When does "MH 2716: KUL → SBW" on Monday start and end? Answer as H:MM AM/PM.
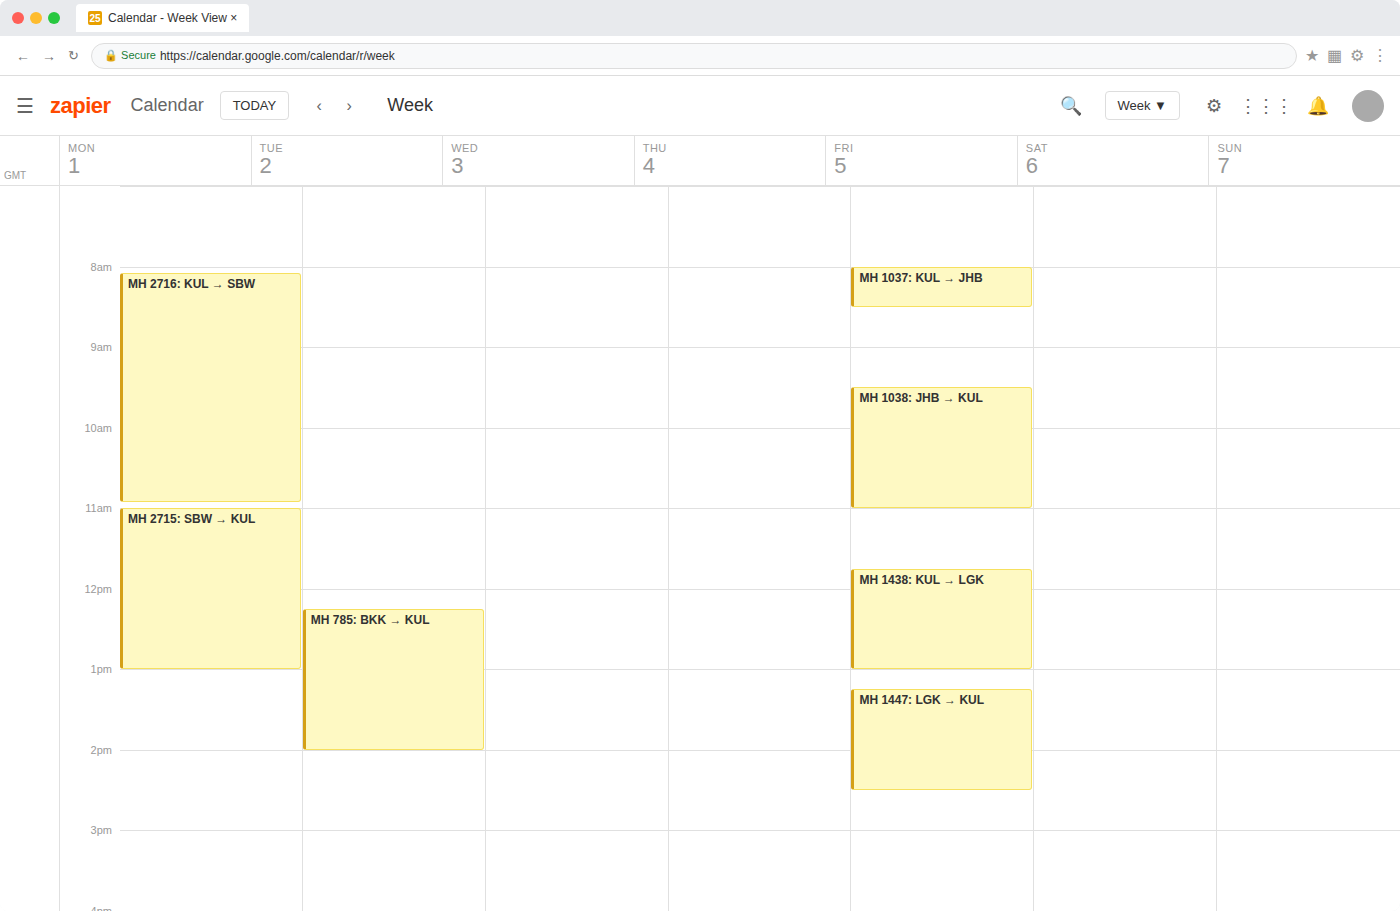
8:05 AM to 10:55 AM